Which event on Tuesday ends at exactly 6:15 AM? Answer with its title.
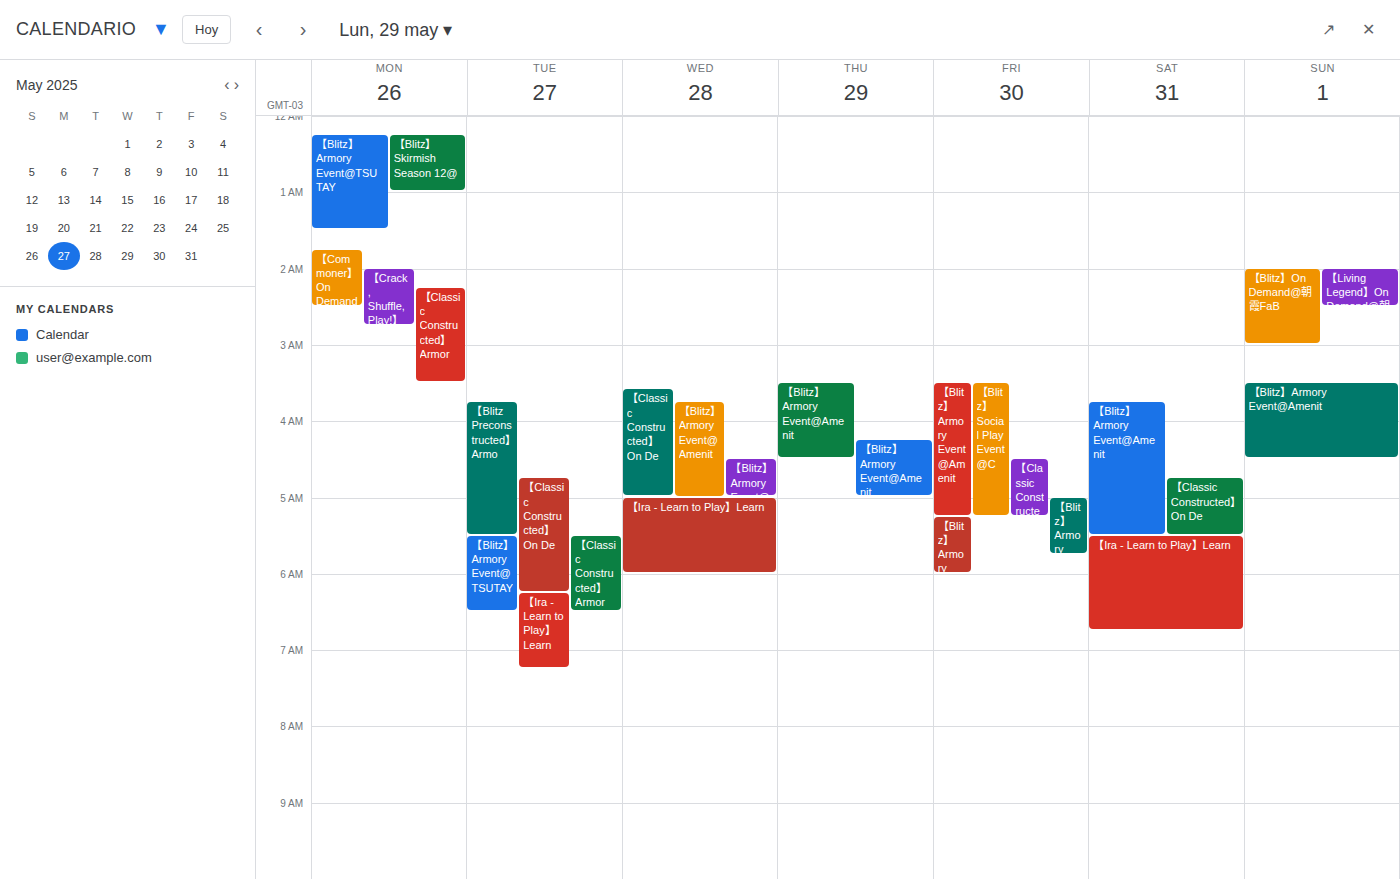
"【Classic Constructed】On De"